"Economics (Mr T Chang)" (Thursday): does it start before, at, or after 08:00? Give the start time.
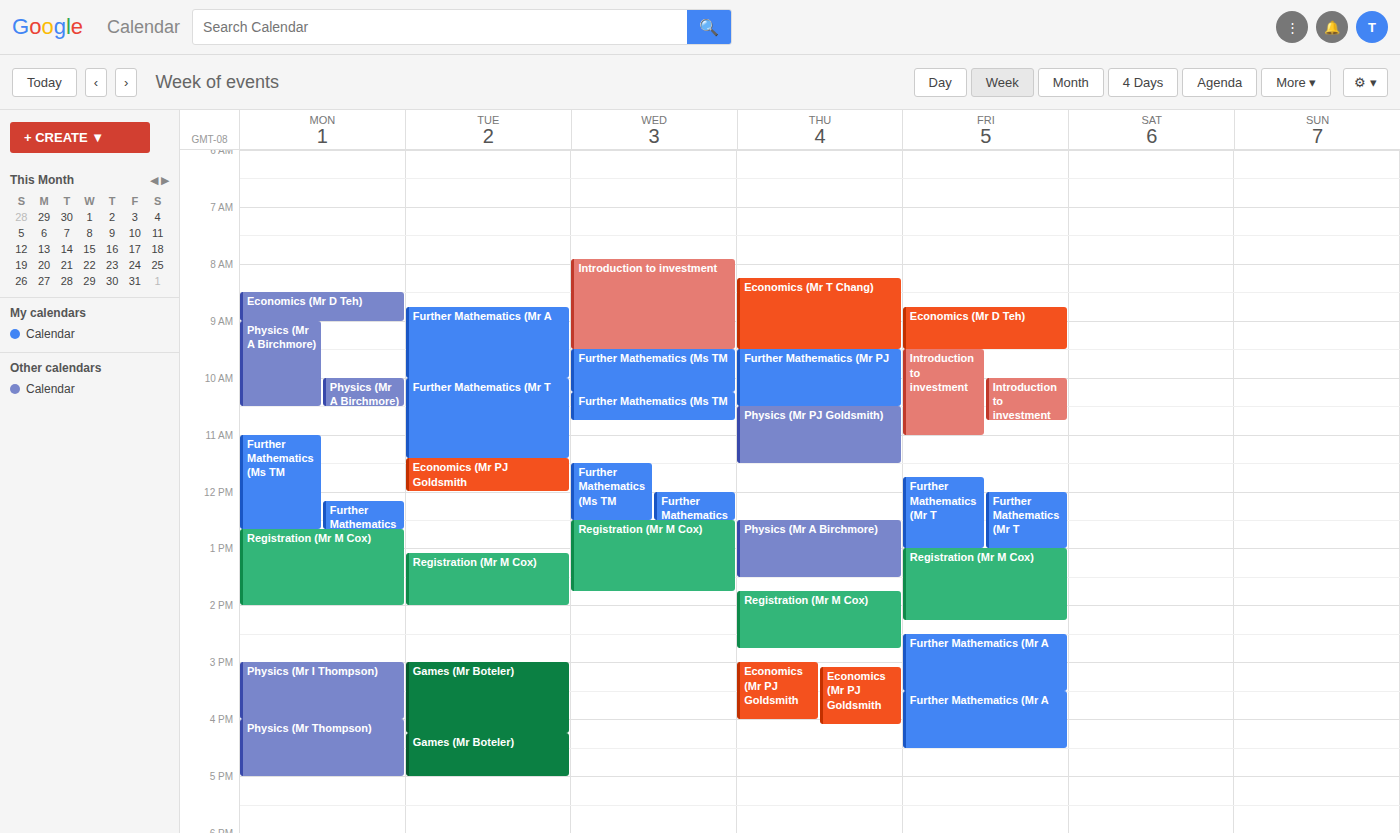
08:15 -- after 08:00, 15 minutes below the 08:00 line.